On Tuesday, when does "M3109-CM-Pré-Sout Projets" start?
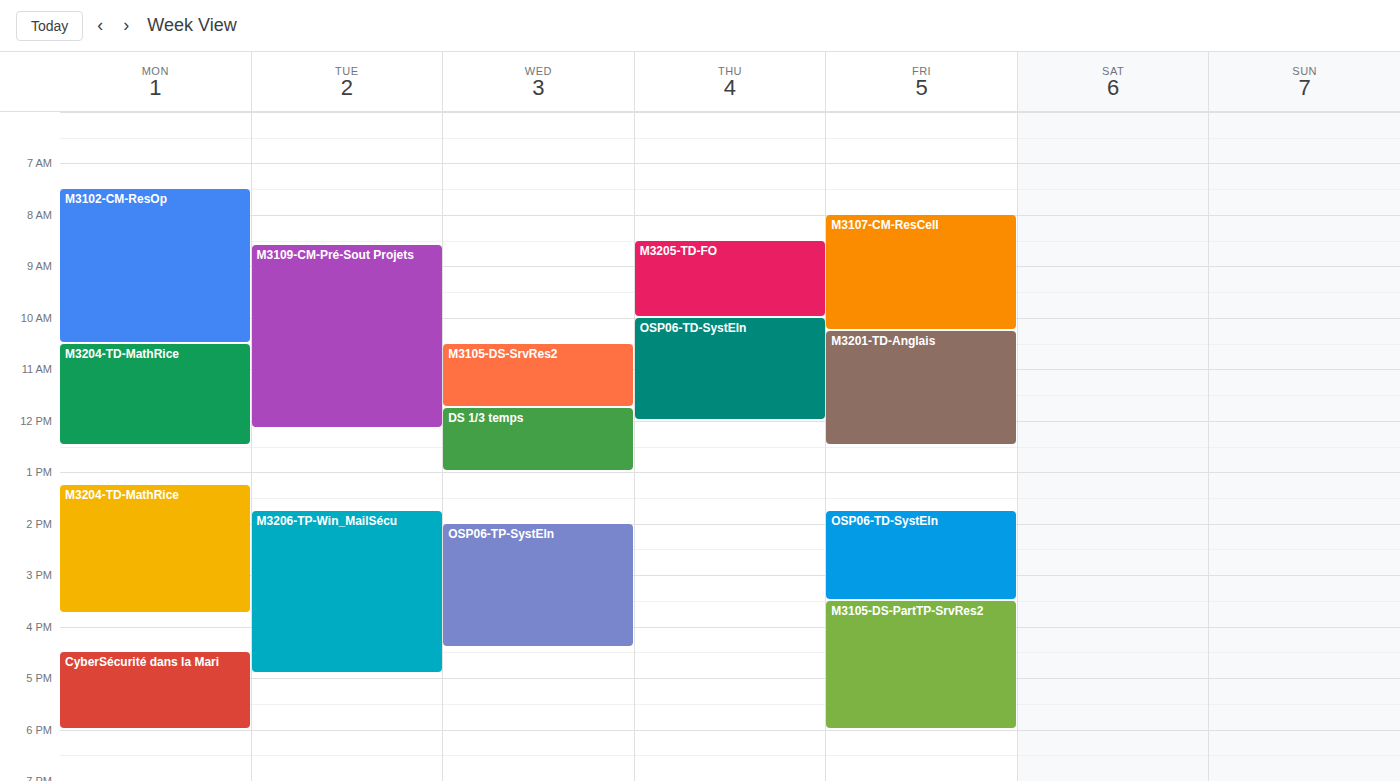
8:35 AM